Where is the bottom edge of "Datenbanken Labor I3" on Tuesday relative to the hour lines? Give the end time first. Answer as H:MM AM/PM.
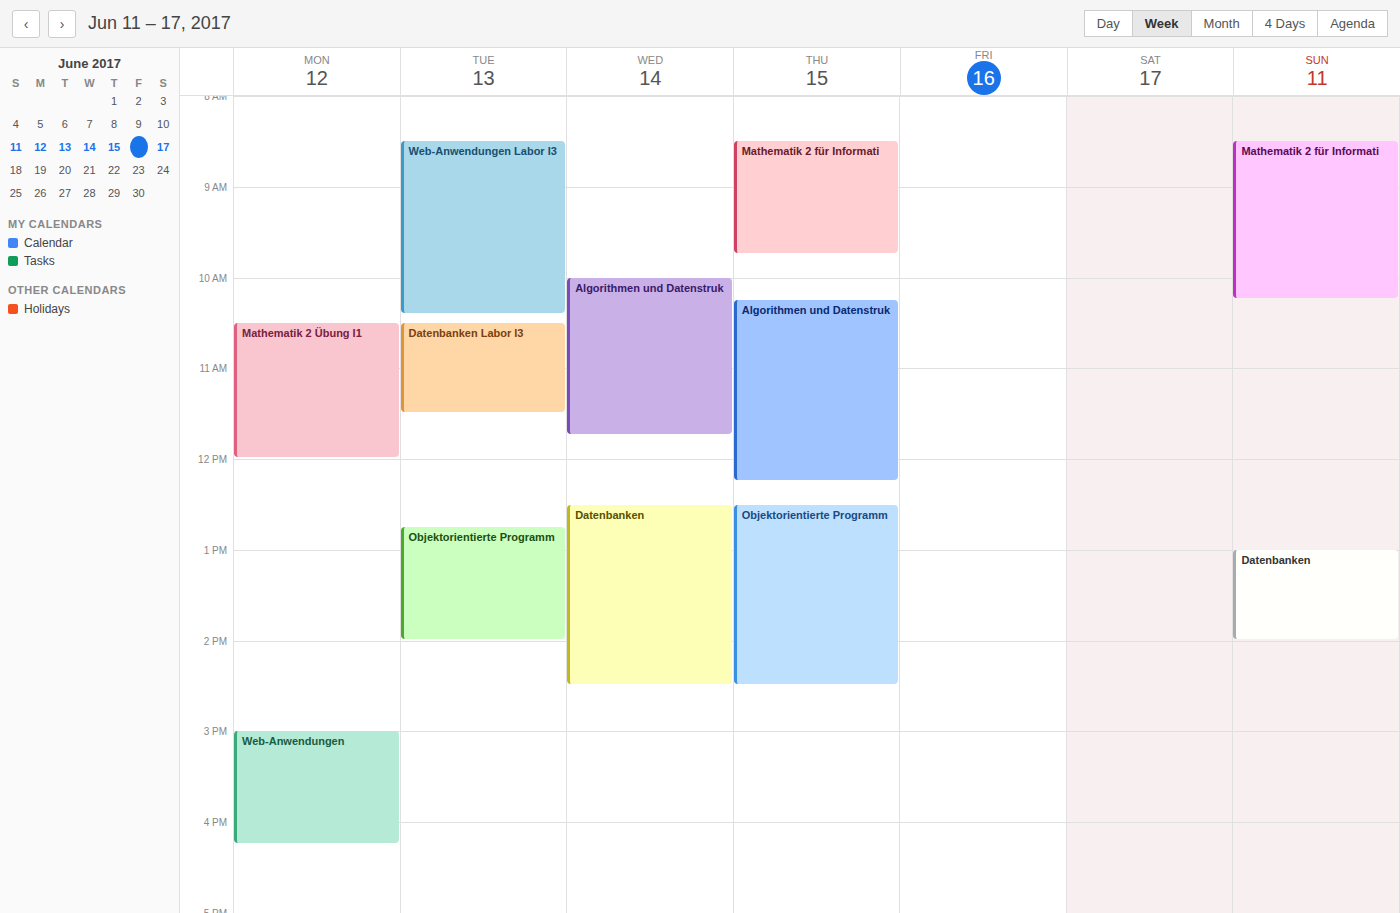
11:30 AM -- halfway between the 11 AM and 12 PM lines.